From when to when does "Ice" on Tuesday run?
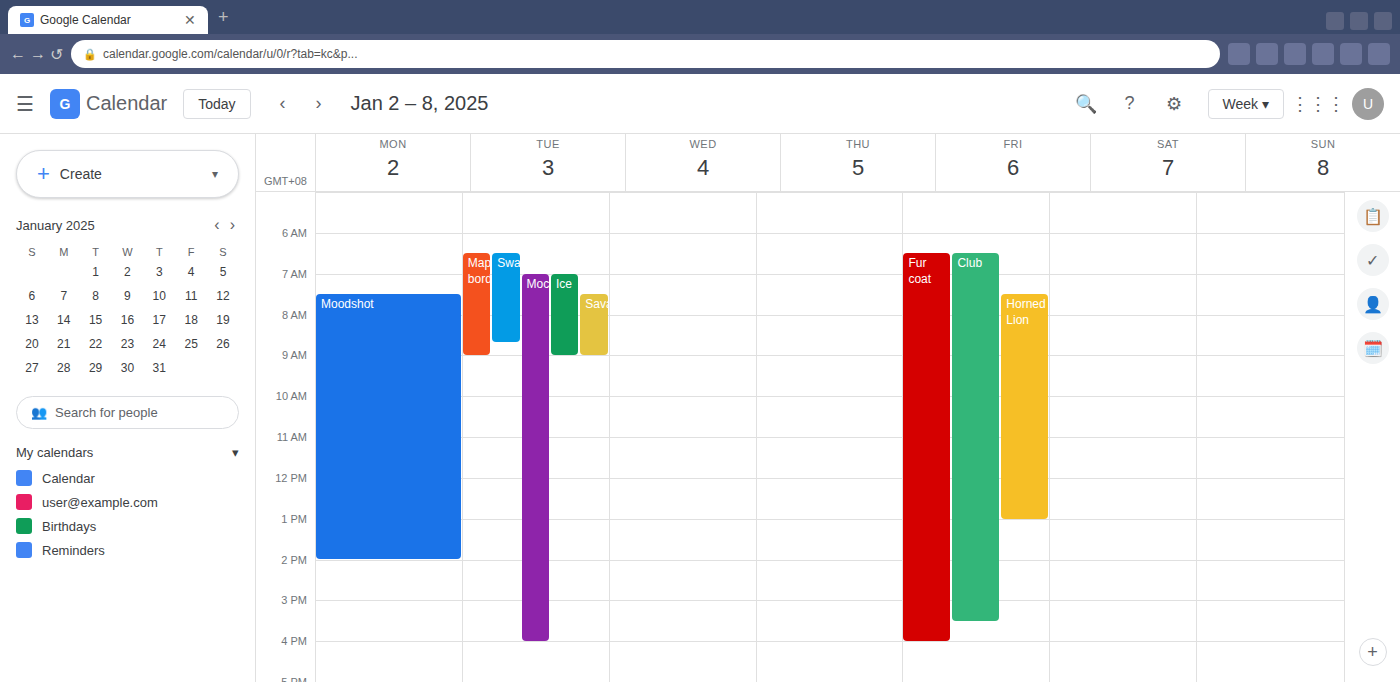
7:00 AM to 9:00 AM